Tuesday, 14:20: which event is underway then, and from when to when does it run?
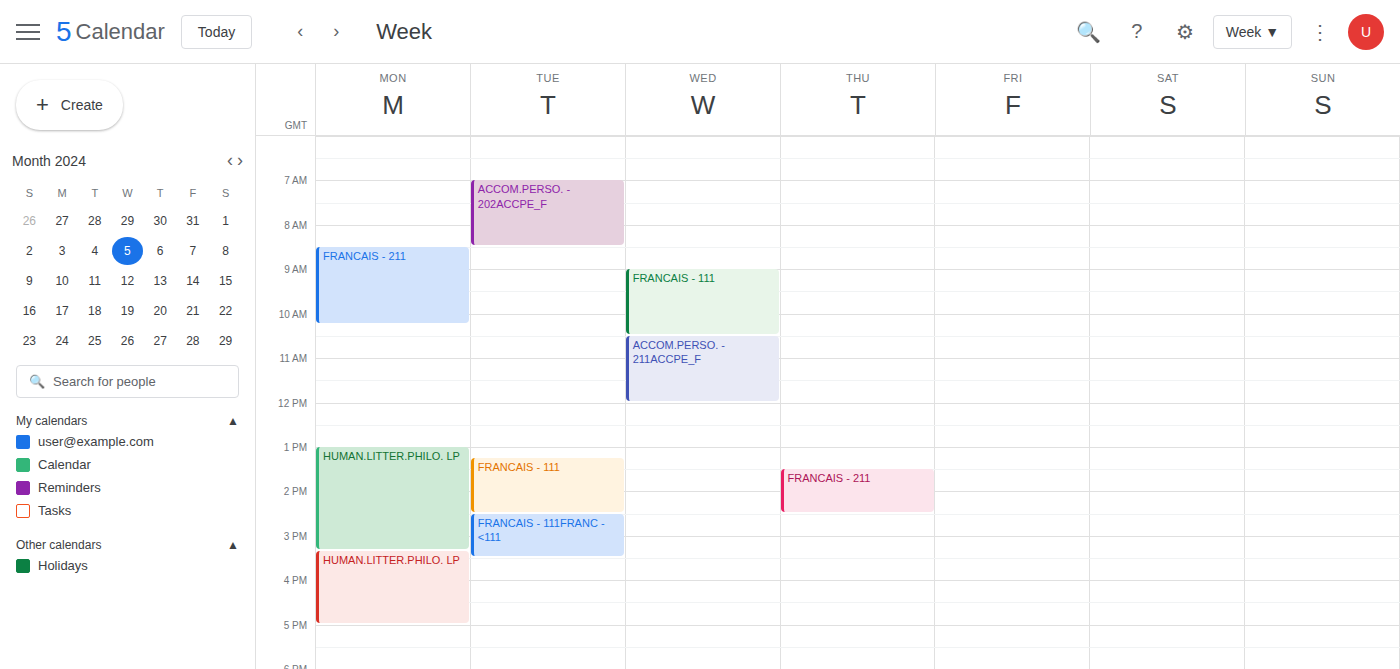
"FRANCAIS - 111", 13:15 to 14:30